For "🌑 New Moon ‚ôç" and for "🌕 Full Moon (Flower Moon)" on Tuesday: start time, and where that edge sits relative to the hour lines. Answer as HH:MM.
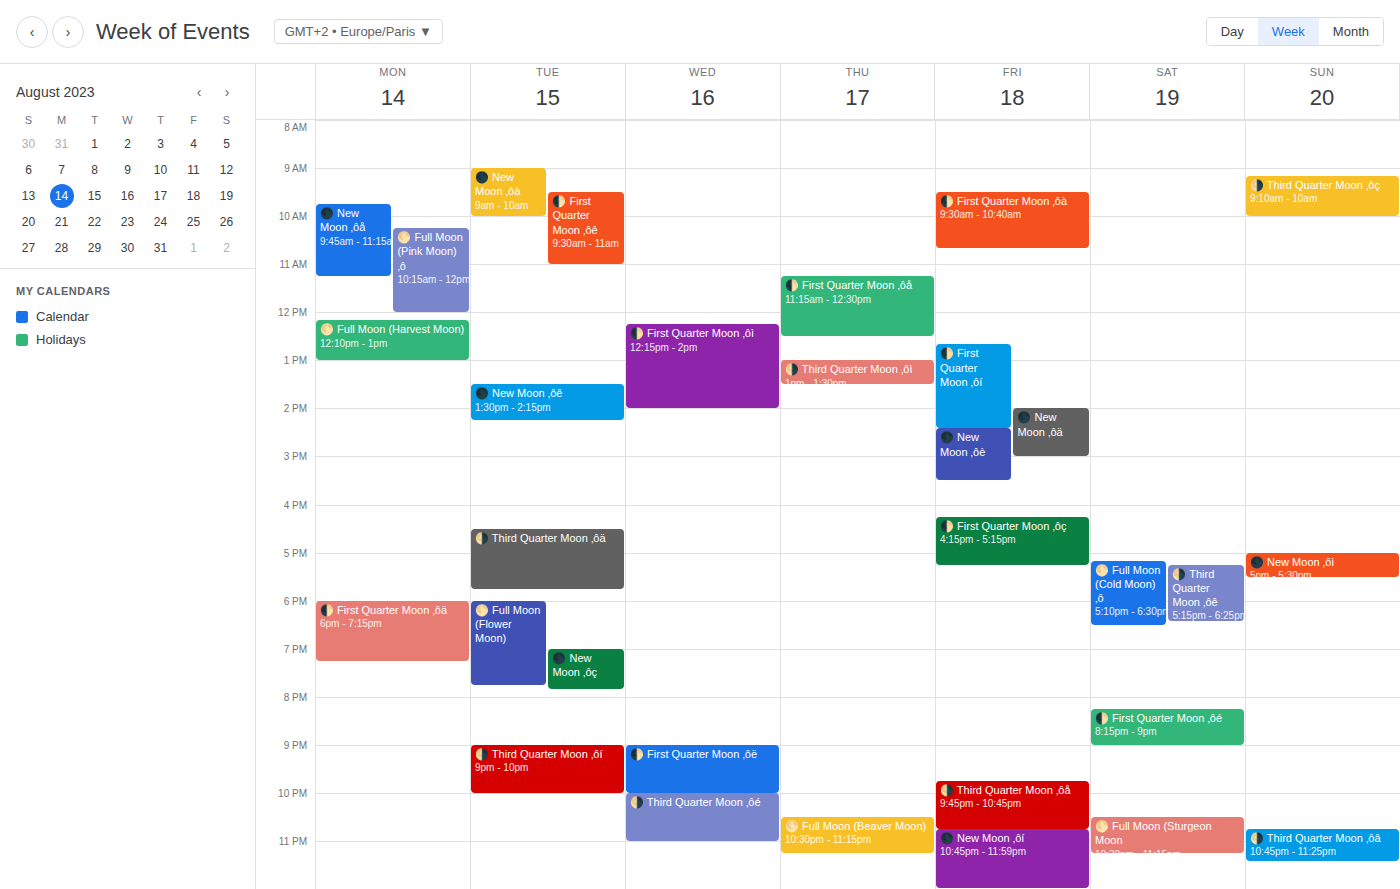
"🌑 New Moon ‚ôç": 19:00, exactly on the 19:00 line. "🌕 Full Moon (Flower Moon)": 18:00, exactly on the 18:00 line.